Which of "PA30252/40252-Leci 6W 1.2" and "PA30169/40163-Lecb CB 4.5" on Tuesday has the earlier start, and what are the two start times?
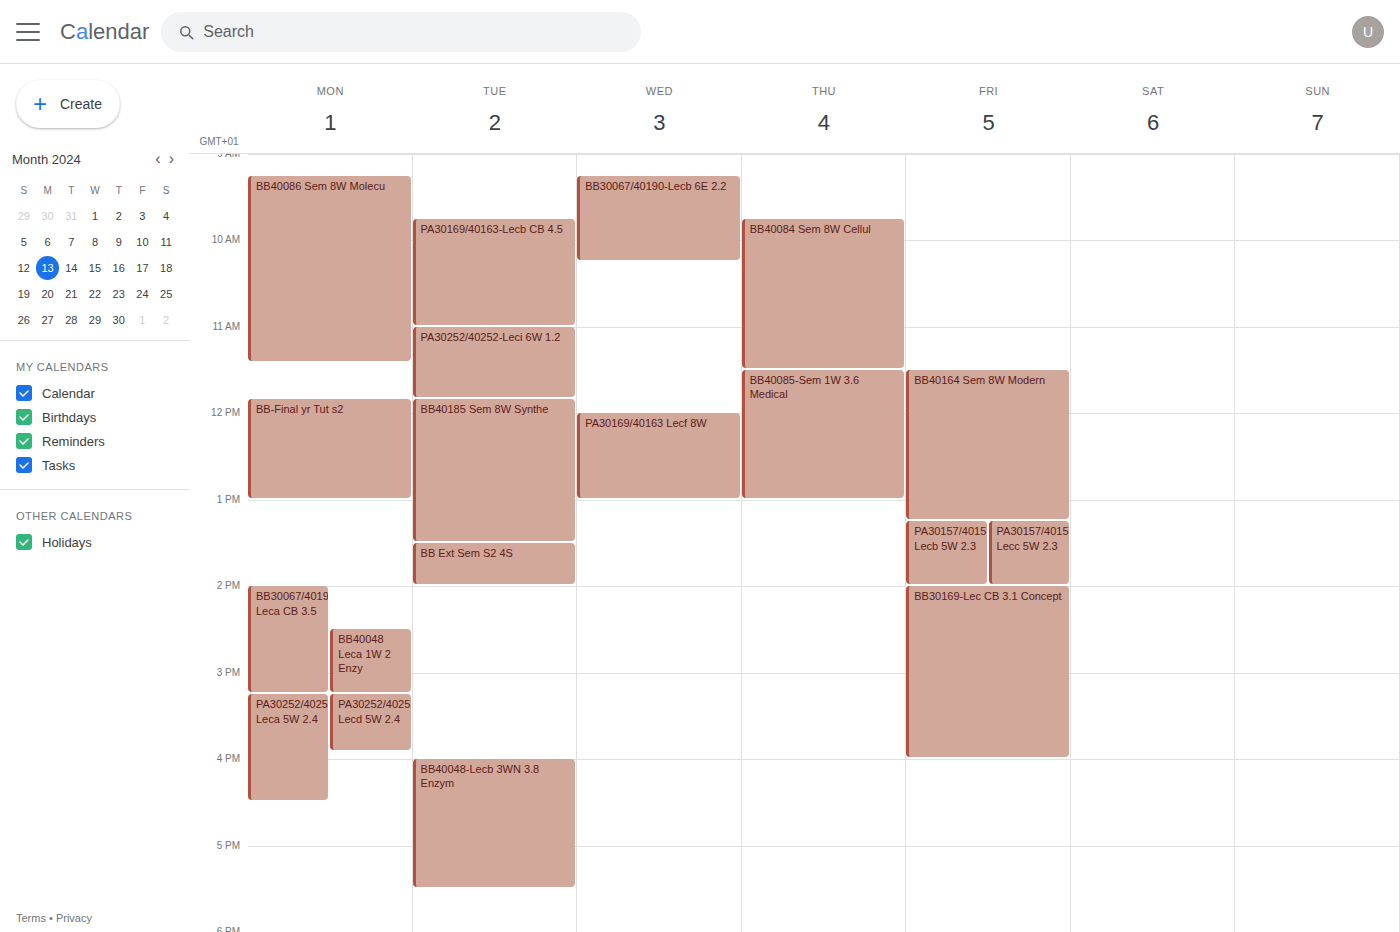
"PA30169/40163-Lecb CB 4.5" 9:45 AM; "PA30252/40252-Leci 6W 1.2" 11:00 AM.